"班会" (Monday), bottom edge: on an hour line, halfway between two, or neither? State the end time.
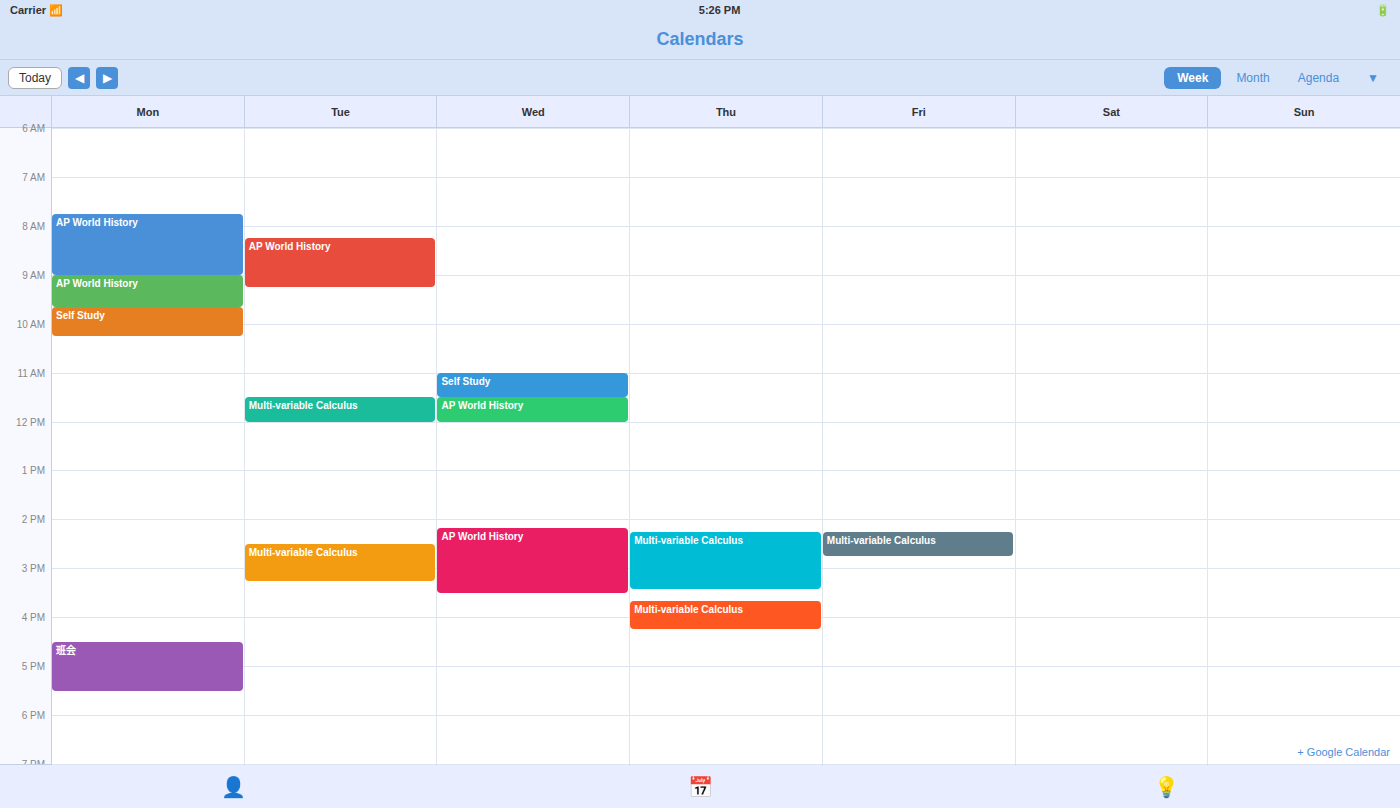
17:30 -- halfway between the 17:00 and 18:00 lines.